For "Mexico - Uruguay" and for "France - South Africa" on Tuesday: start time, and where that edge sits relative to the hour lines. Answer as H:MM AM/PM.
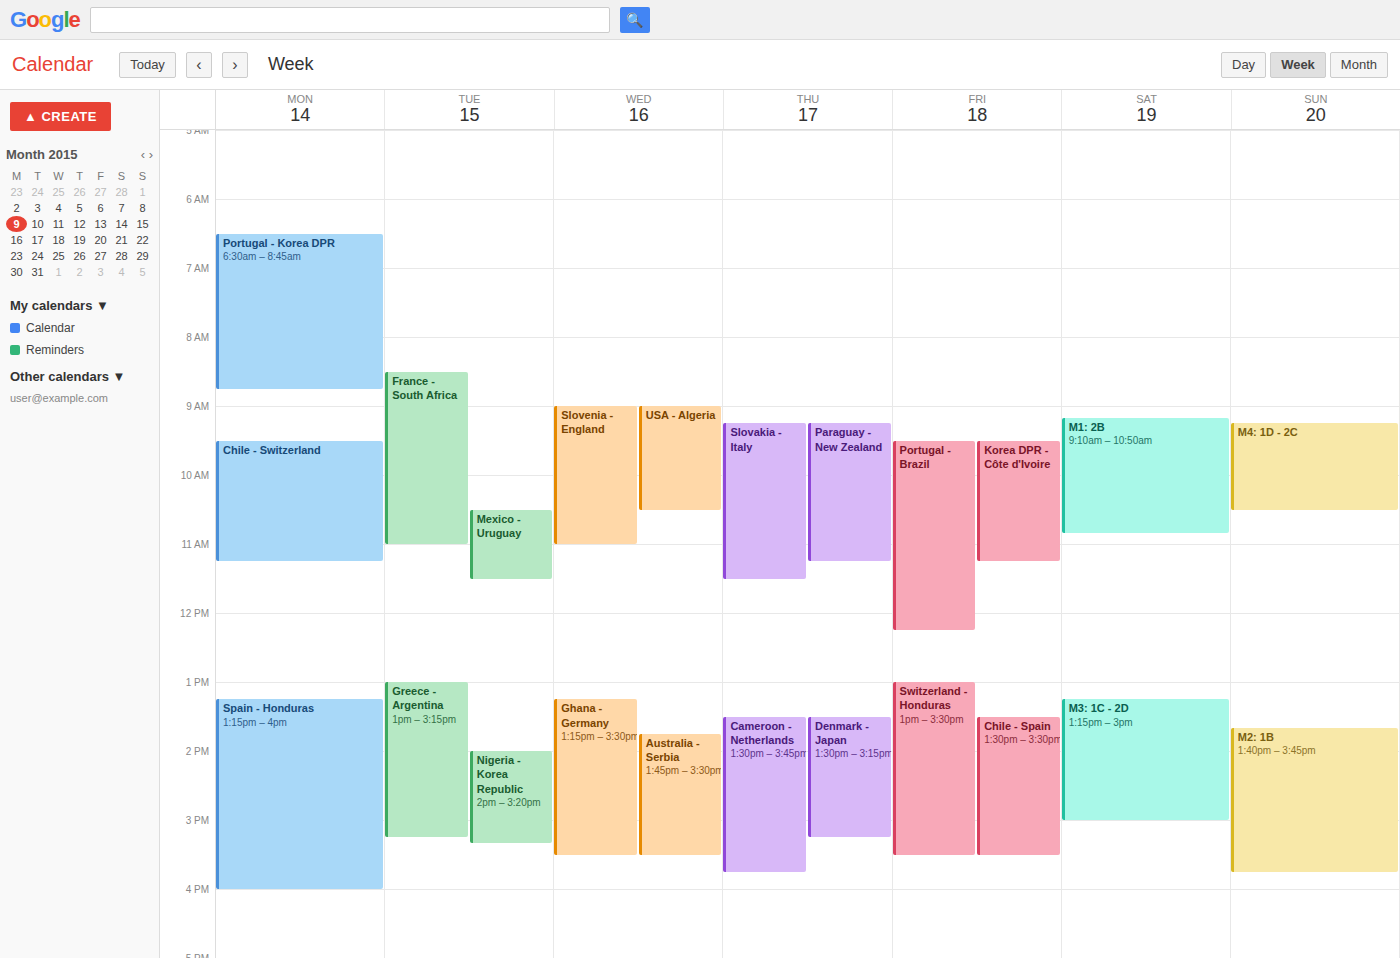
"Mexico - Uruguay": 10:30 AM, halfway between the 10 AM and 11 AM lines. "France - South Africa": 8:30 AM, halfway between the 8 AM and 9 AM lines.